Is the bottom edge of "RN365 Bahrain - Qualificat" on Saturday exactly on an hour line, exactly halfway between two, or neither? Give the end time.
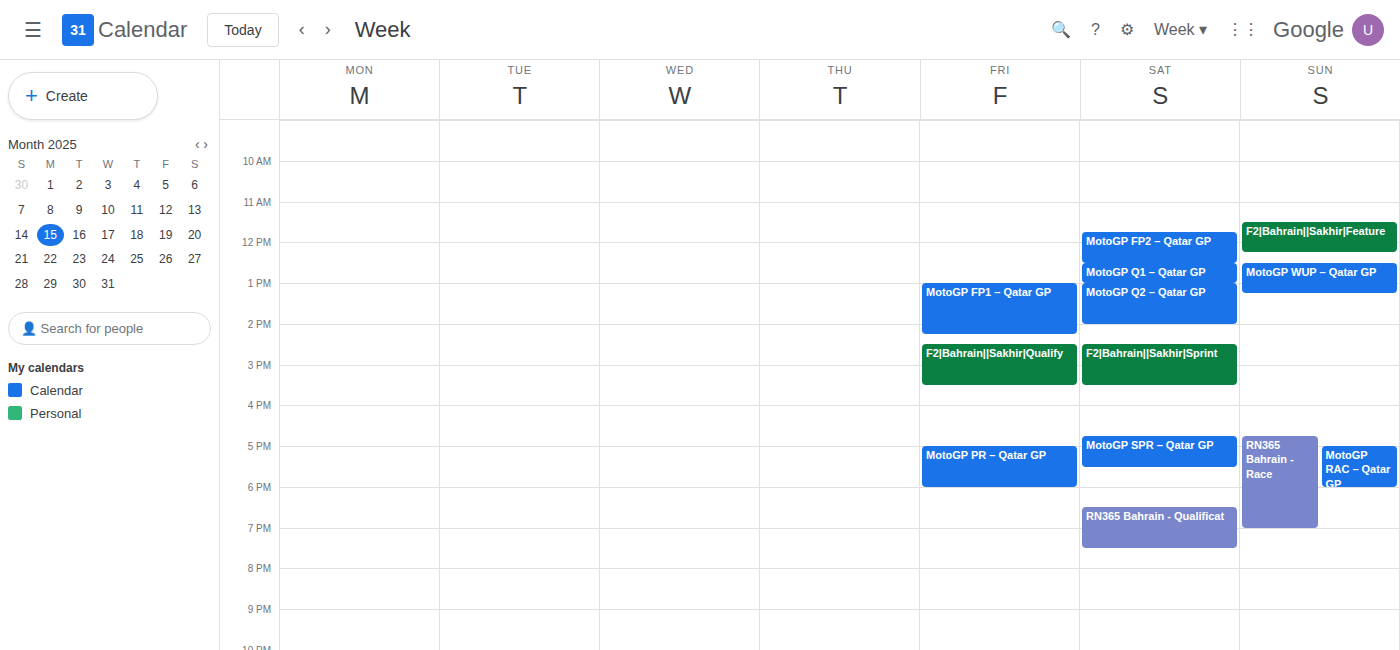
7:30 PM -- halfway between the 7 PM and 8 PM lines.